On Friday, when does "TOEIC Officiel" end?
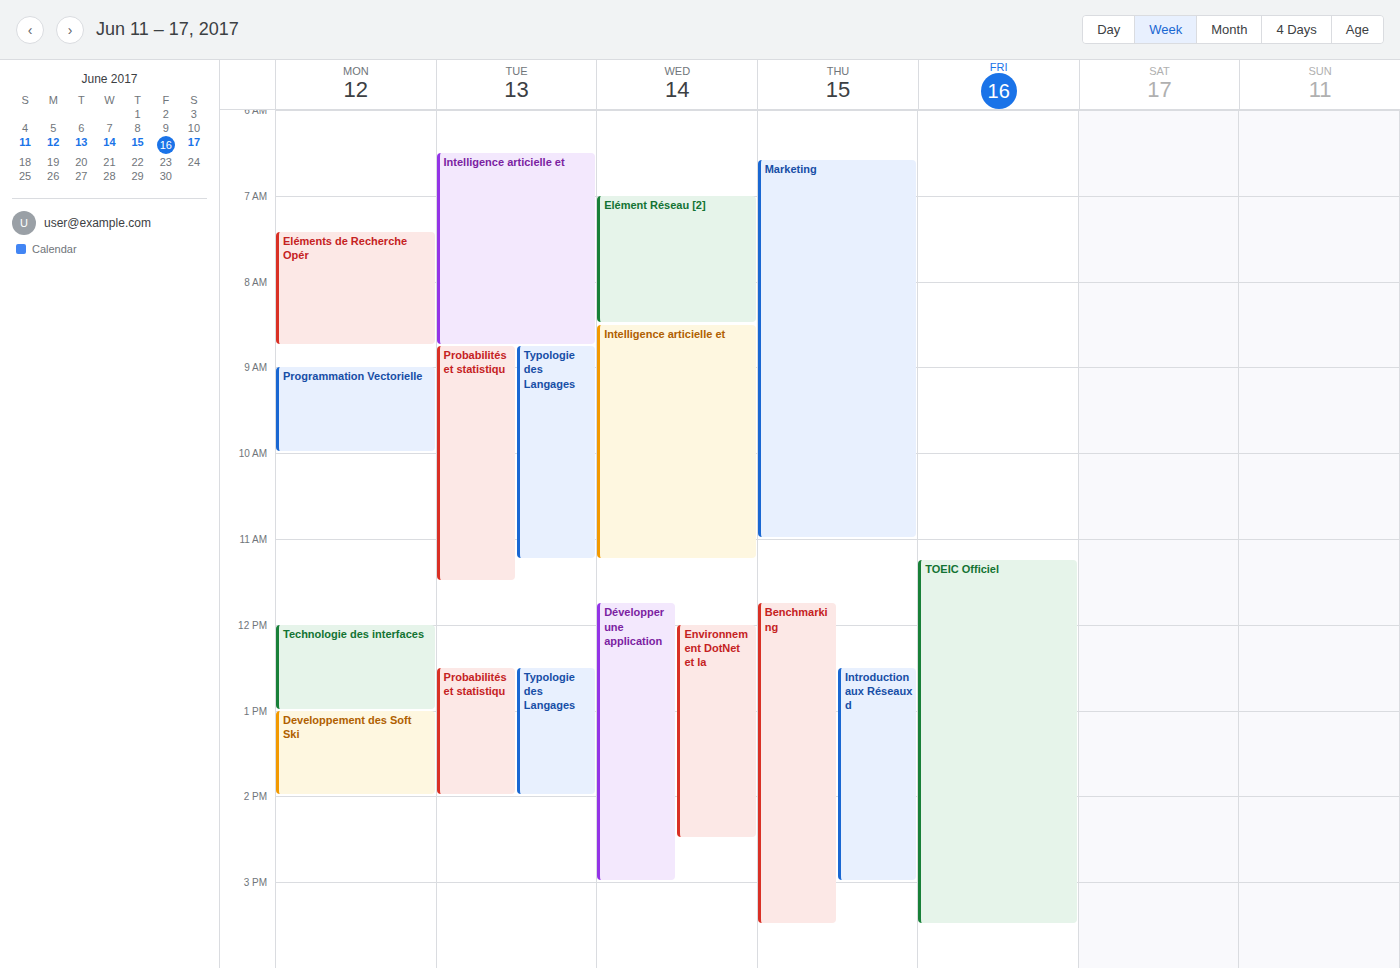
3:30 PM